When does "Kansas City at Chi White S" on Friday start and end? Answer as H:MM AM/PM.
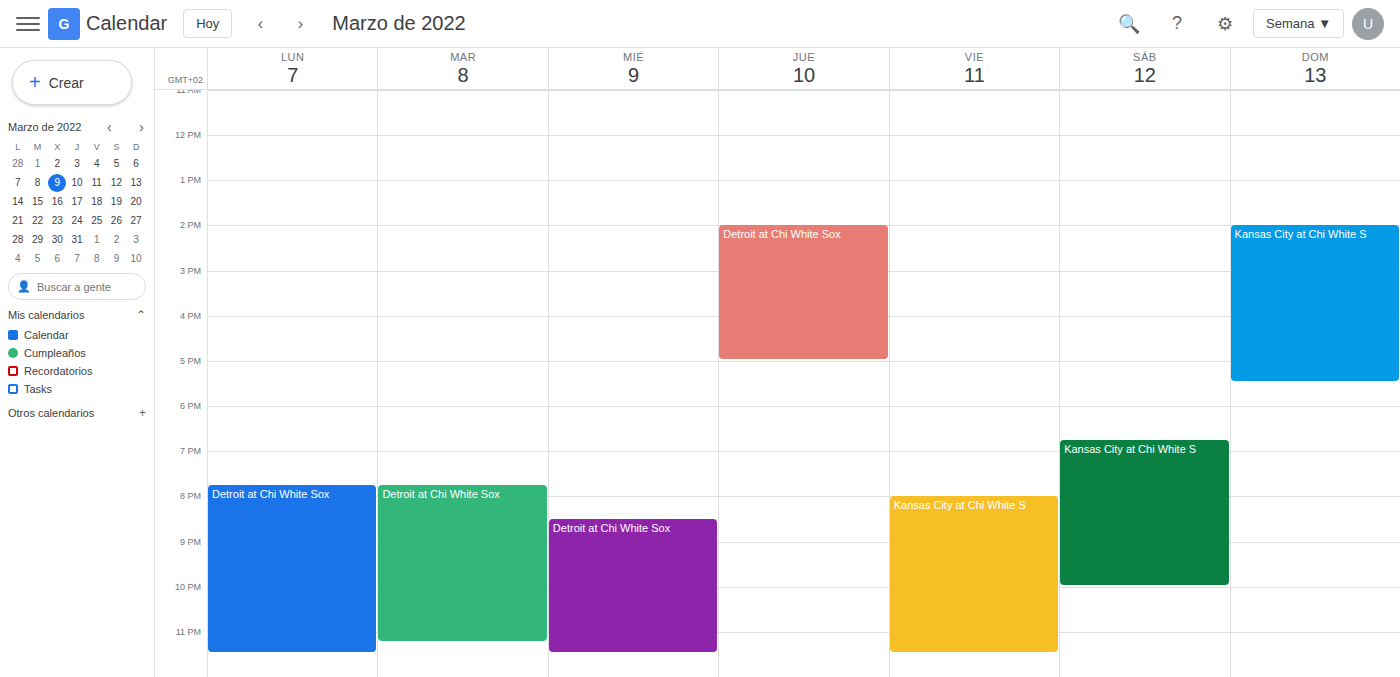
8:00 PM to 11:30 PM